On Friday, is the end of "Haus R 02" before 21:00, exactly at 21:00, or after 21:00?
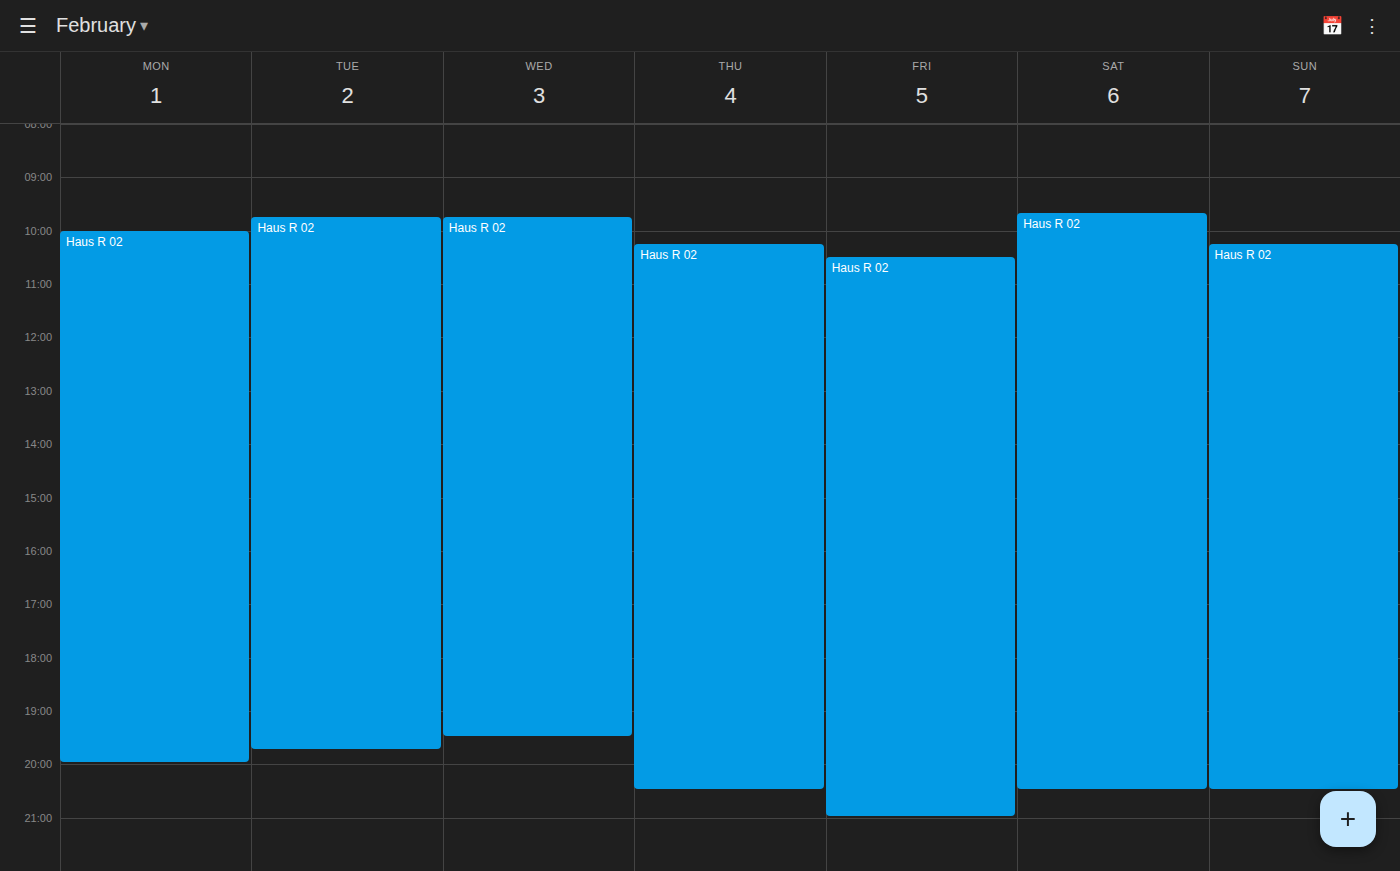
21:00 -- exactly at 21:00, on the 21:00 line.